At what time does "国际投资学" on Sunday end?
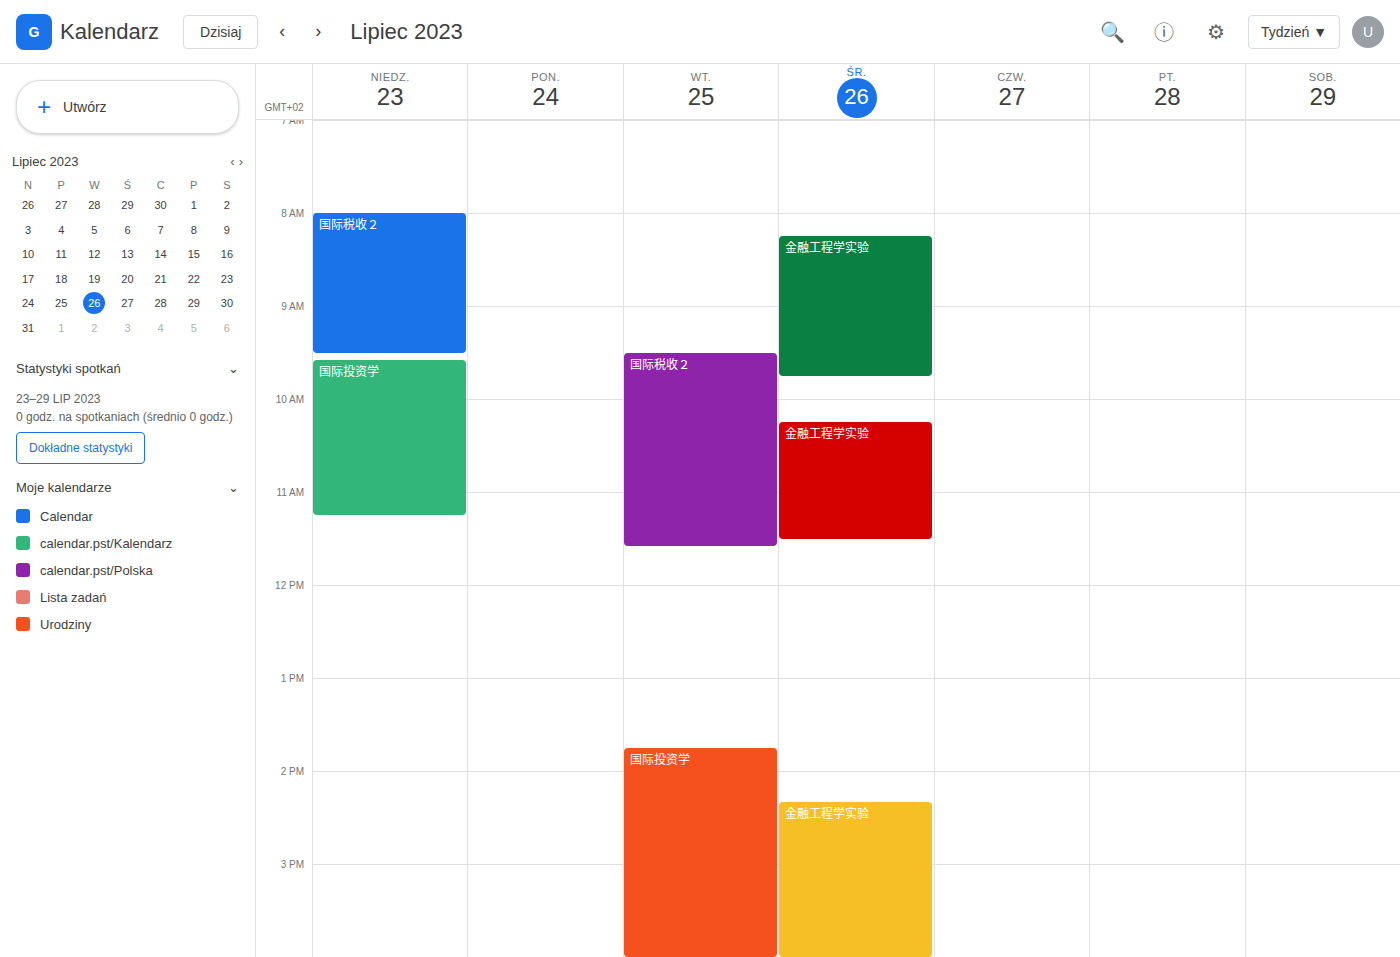
11:15 AM